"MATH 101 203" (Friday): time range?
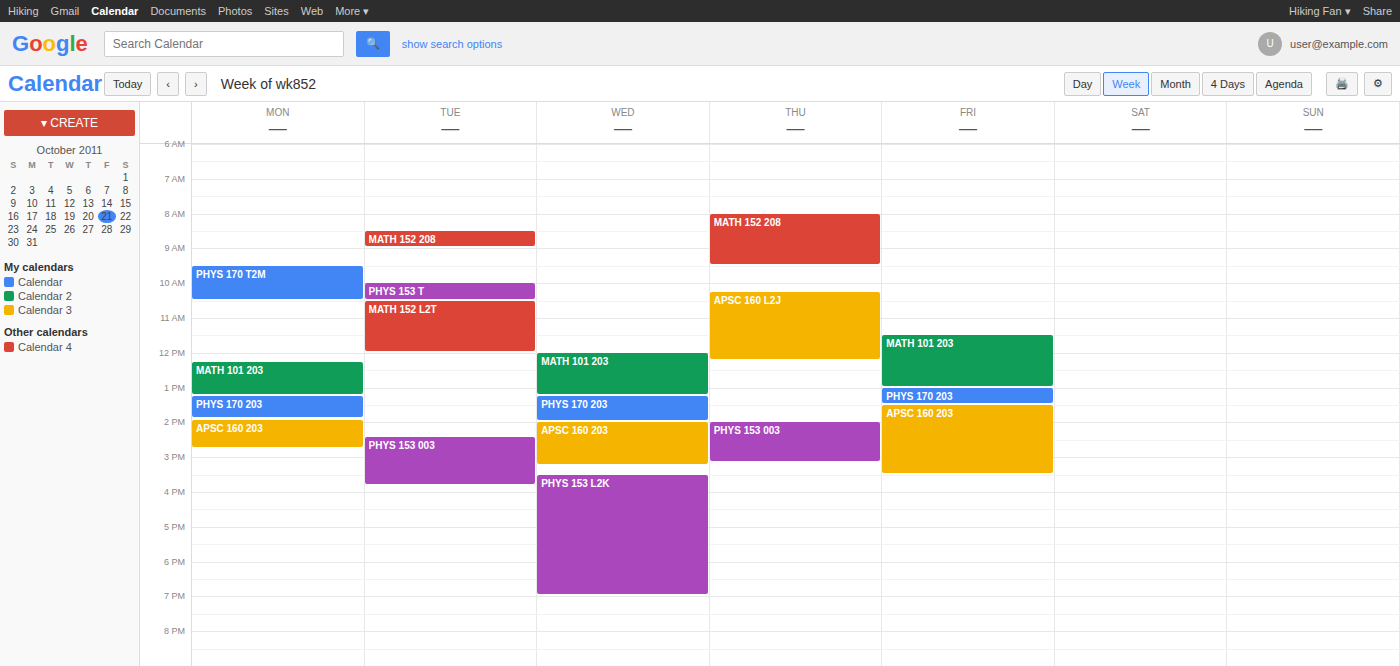
11:30 AM to 1:00 PM